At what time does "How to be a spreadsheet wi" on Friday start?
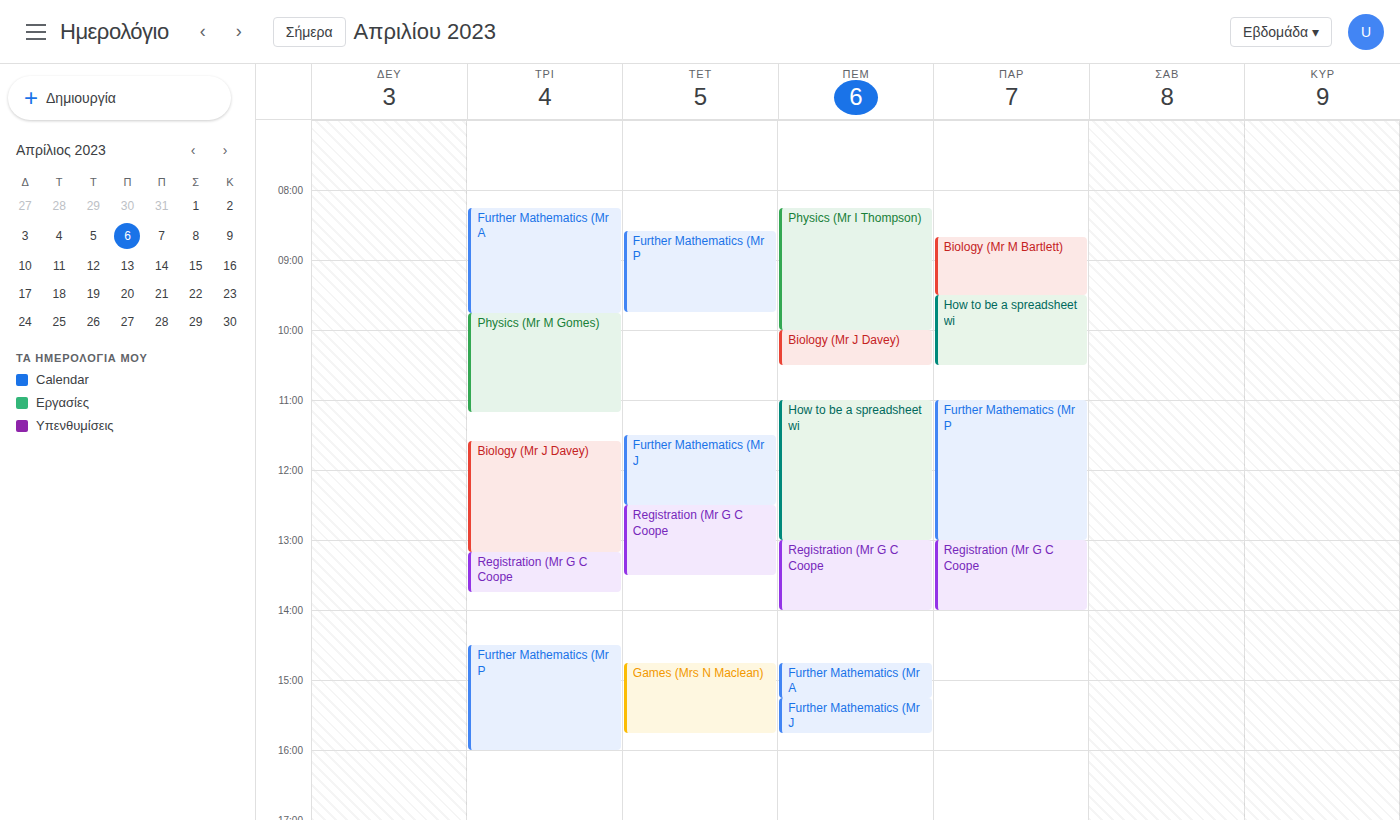
9:30 AM